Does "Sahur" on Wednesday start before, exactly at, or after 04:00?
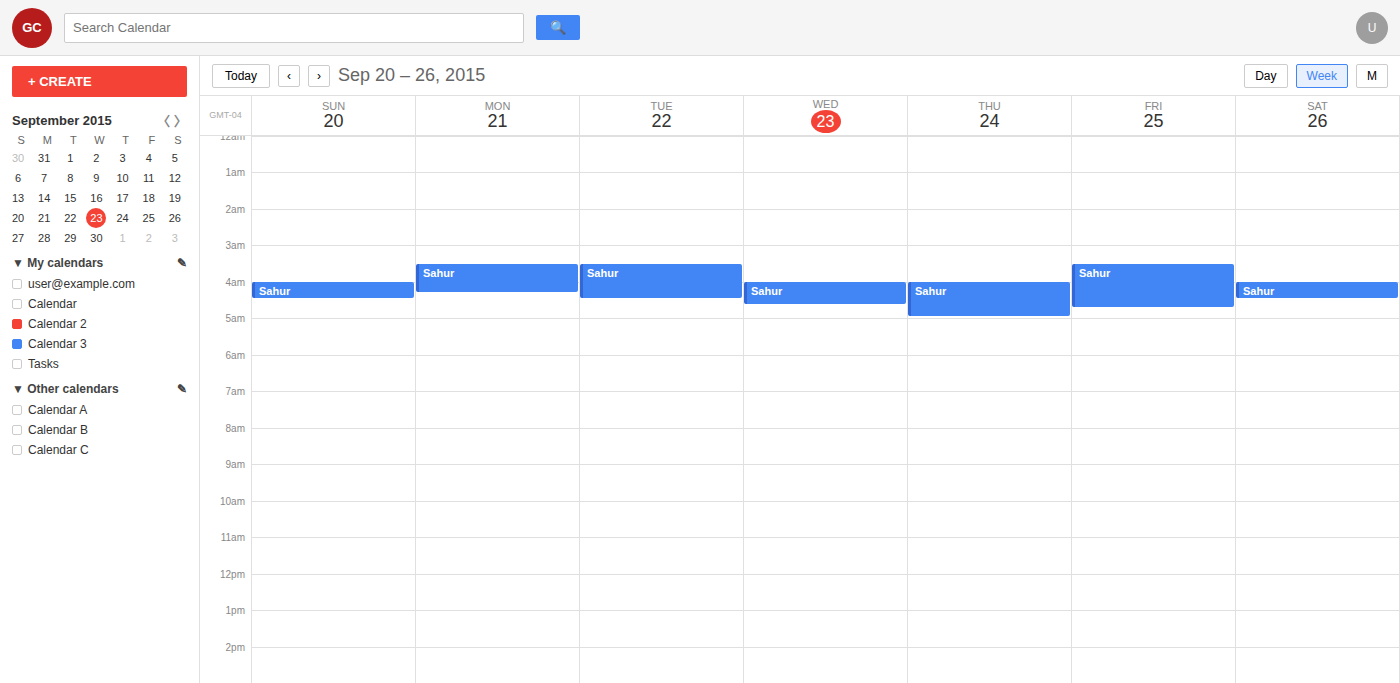
04:00 -- exactly at 04:00, on the 04:00 line.